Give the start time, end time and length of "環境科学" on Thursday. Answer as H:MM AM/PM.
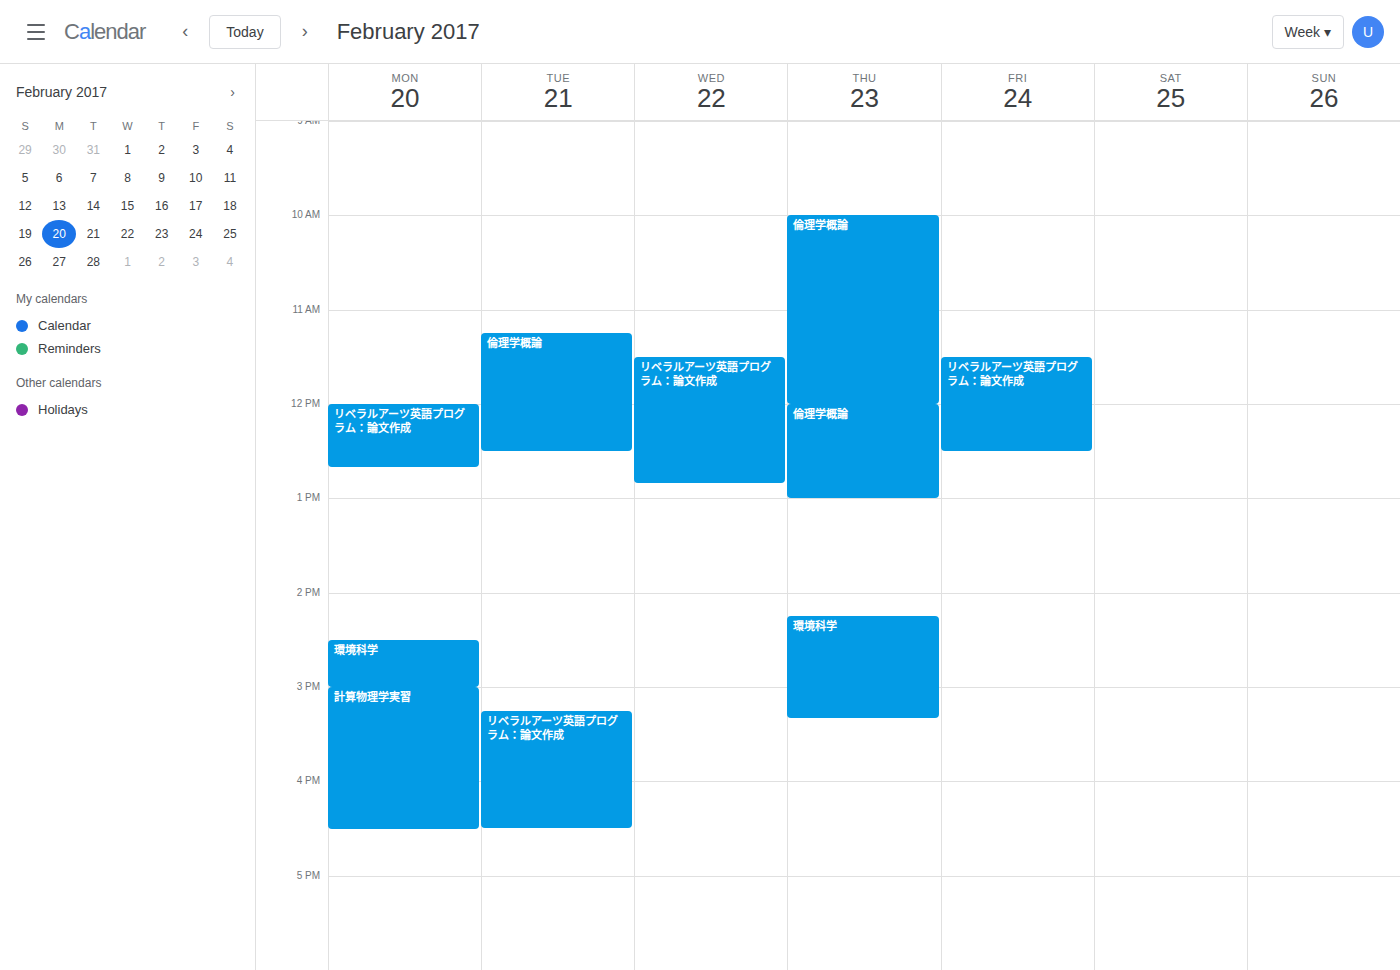
2:15 PM to 3:20 PM, 1 hour 5 minutes